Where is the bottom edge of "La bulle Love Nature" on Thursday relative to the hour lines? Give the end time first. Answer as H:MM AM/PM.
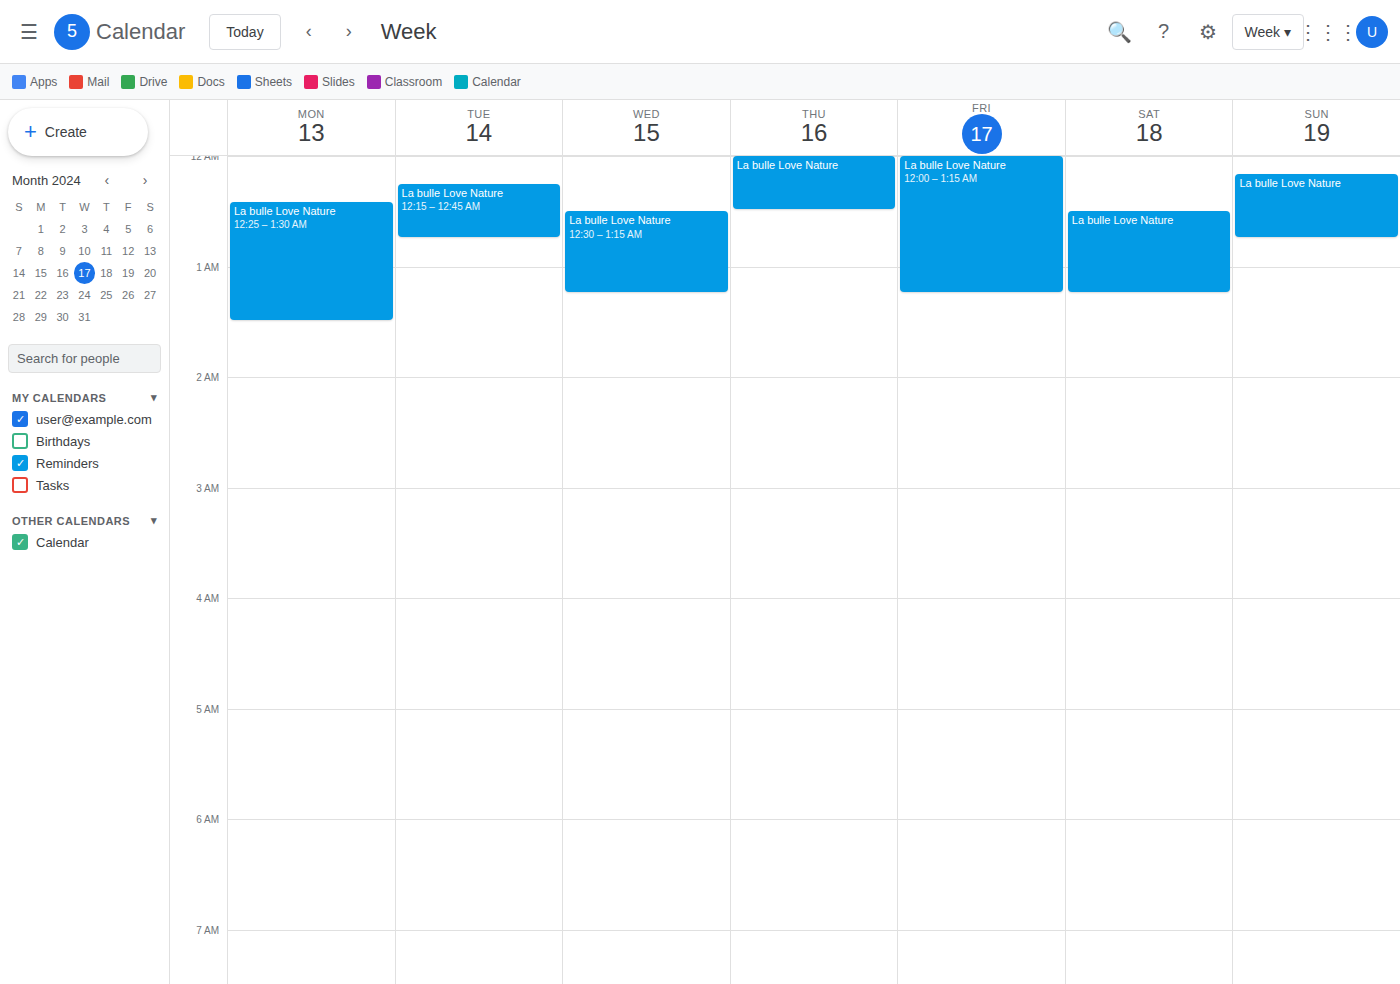
12:30 AM -- halfway between the 12 AM and 1 AM lines.